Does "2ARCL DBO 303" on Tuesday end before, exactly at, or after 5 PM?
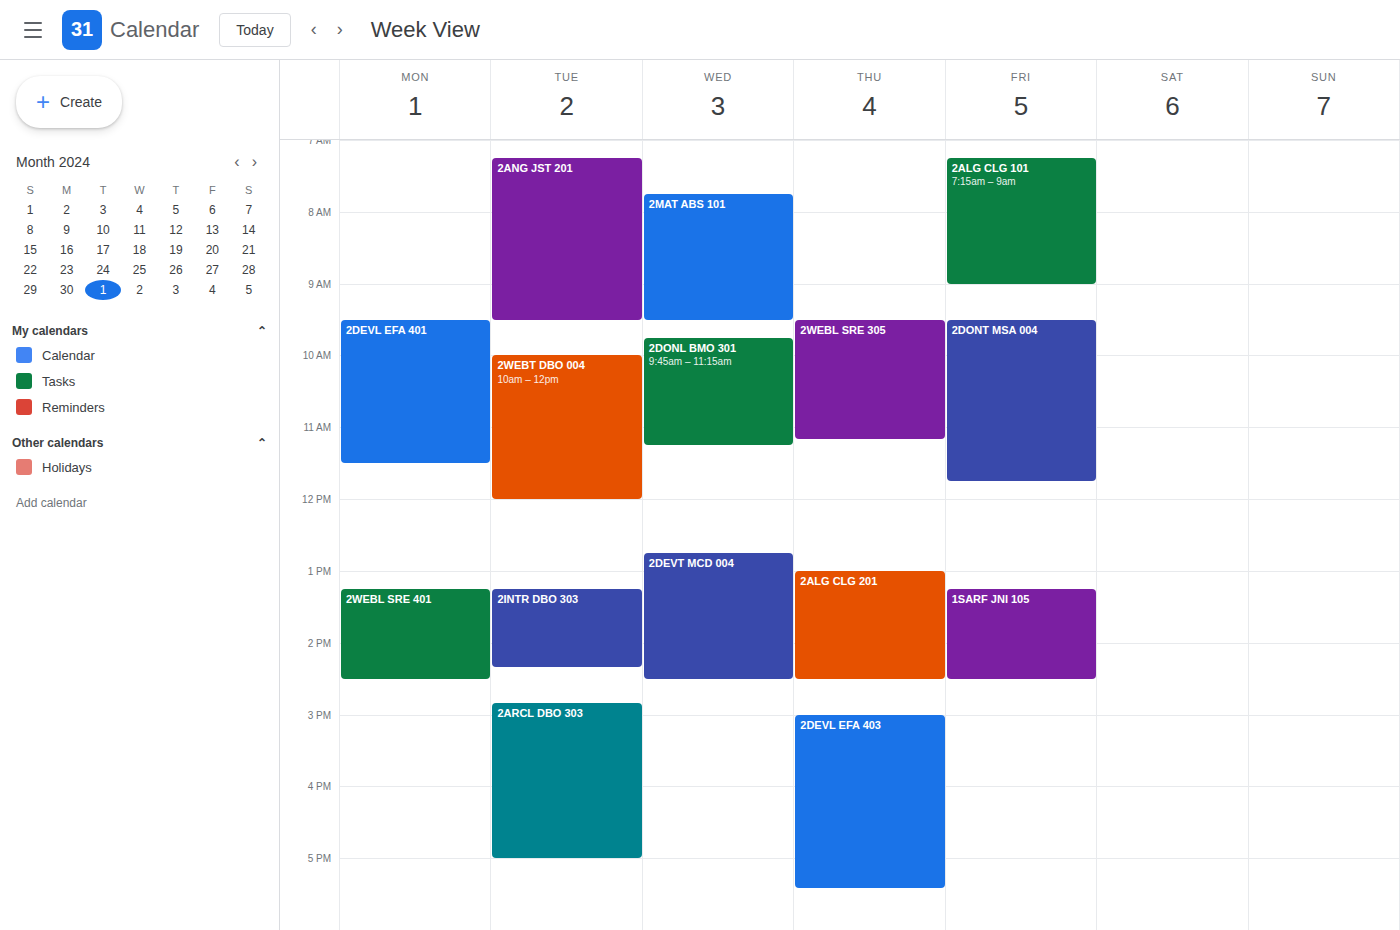
5:00 PM -- exactly at 5 PM, on the 5 PM line.